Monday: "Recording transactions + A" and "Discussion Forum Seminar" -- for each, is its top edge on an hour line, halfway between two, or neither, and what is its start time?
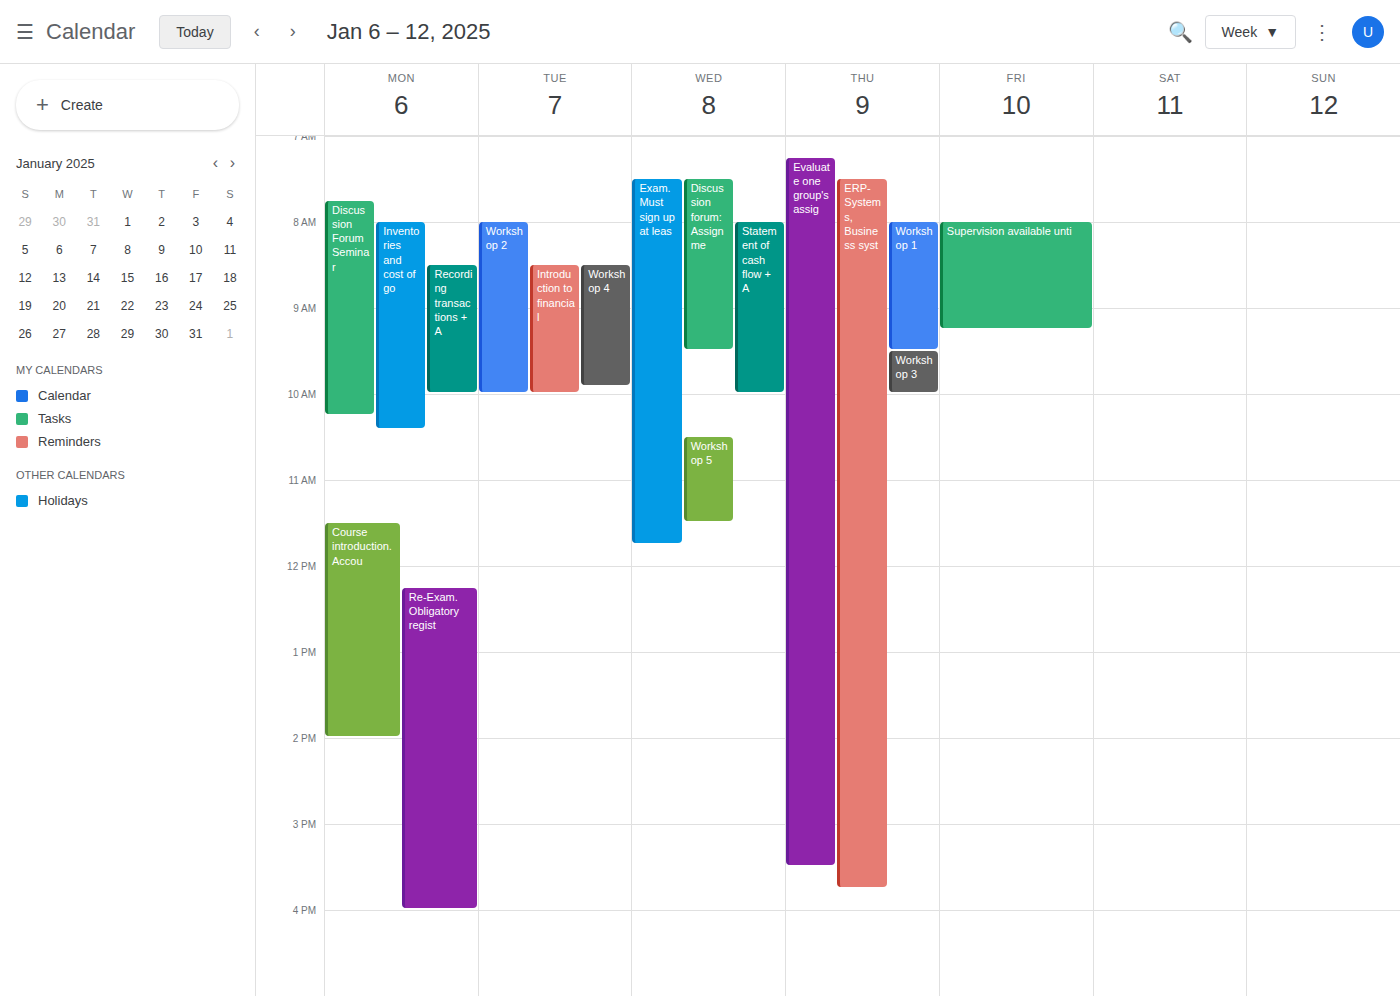
"Recording transactions + A": 8:30 AM, halfway between the 8 AM and 9 AM lines. "Discussion Forum Seminar": 7:45 AM, neither: three quarters of the way from the 7 AM line to the 8 AM line.